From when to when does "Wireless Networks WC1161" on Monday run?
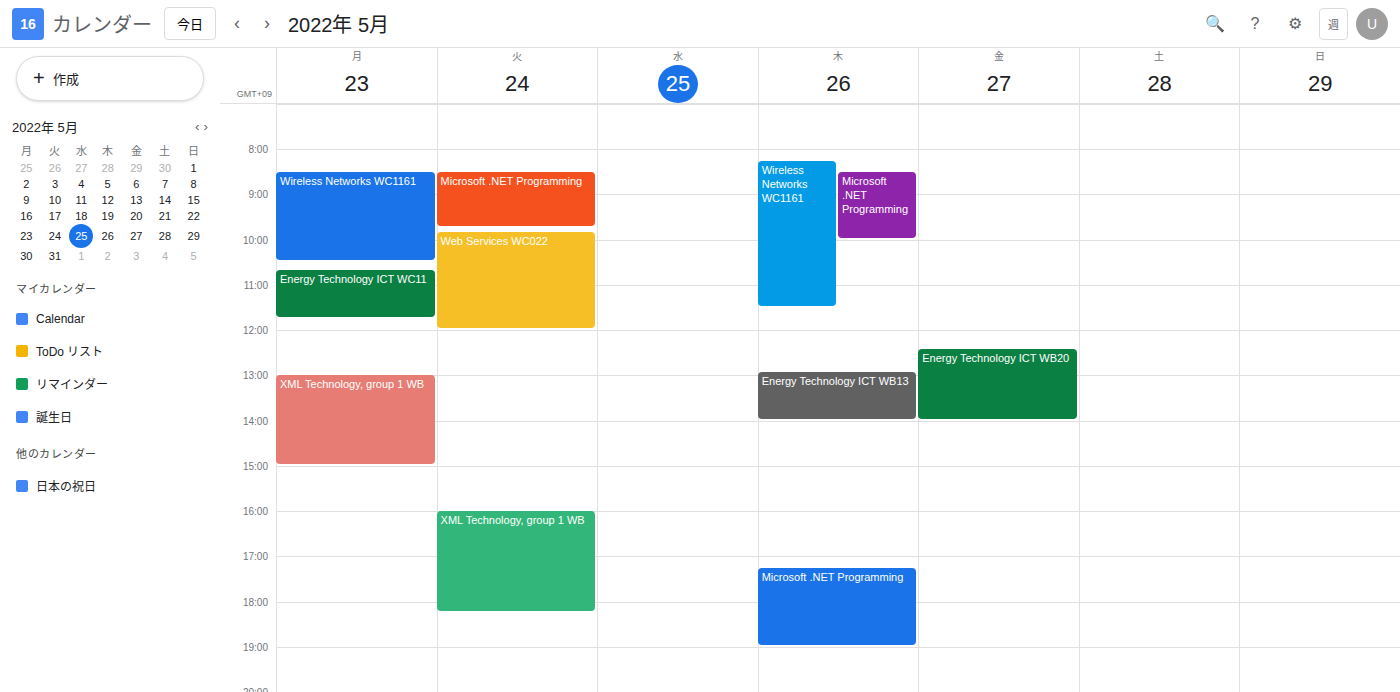
8:30 AM to 10:30 AM